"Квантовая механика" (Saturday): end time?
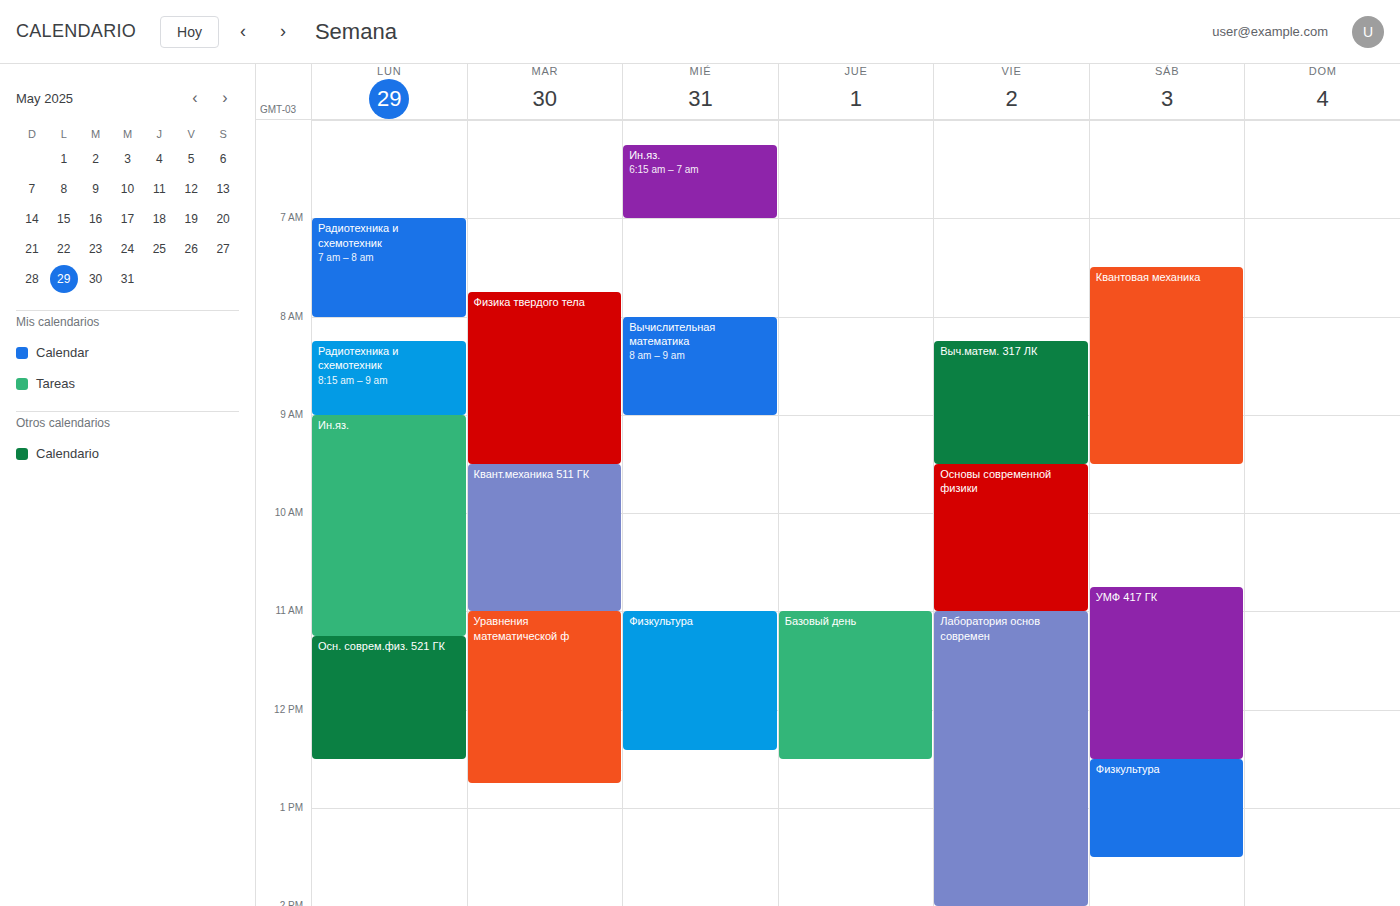
9:30 AM